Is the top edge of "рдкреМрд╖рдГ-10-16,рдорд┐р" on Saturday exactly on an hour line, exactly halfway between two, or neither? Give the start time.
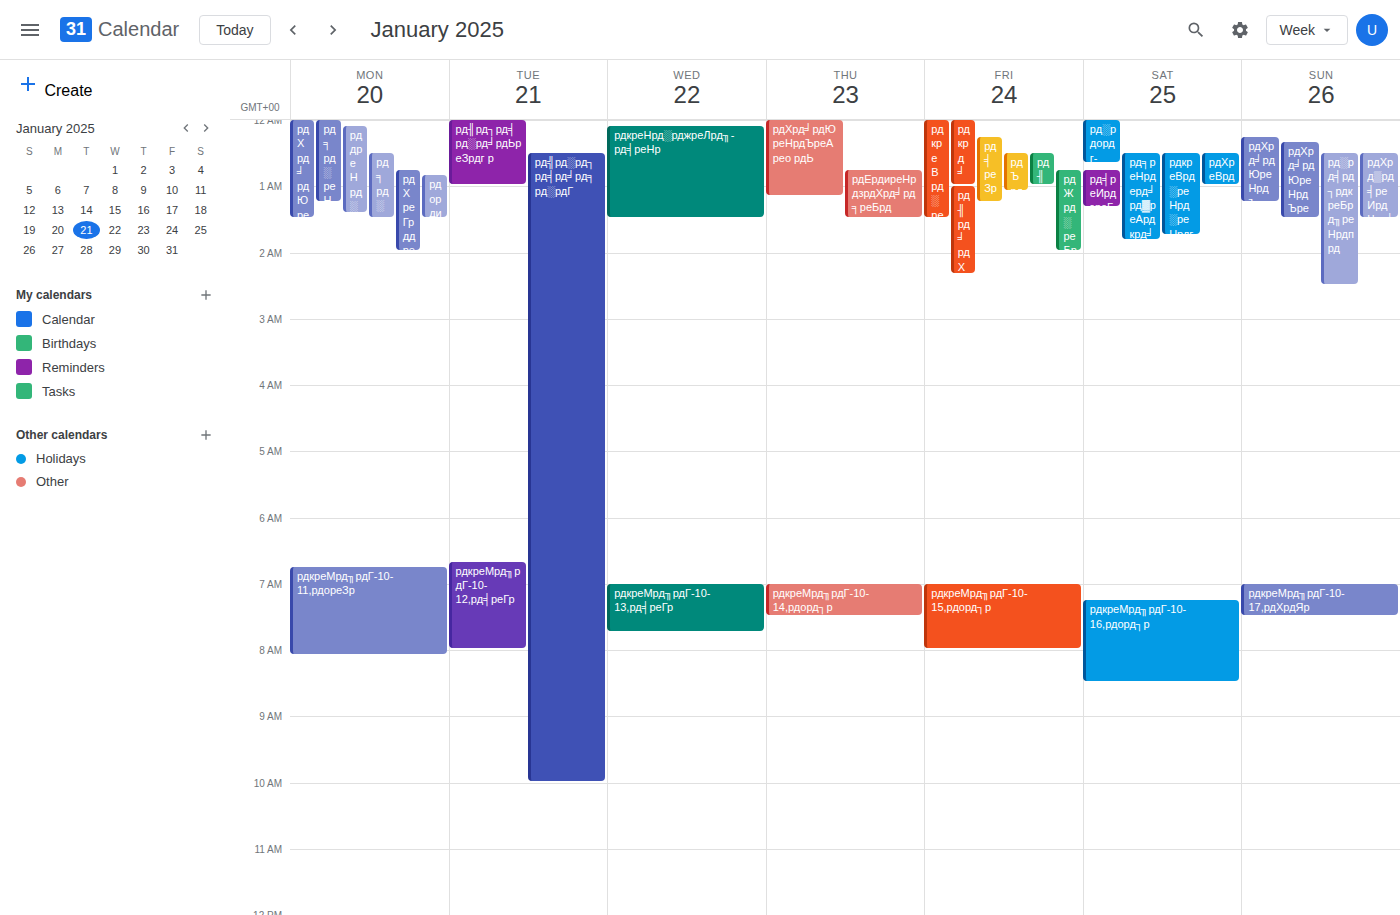
7:15 AM -- neither: a quarter of the way from the 7 AM line to the 8 AM line.